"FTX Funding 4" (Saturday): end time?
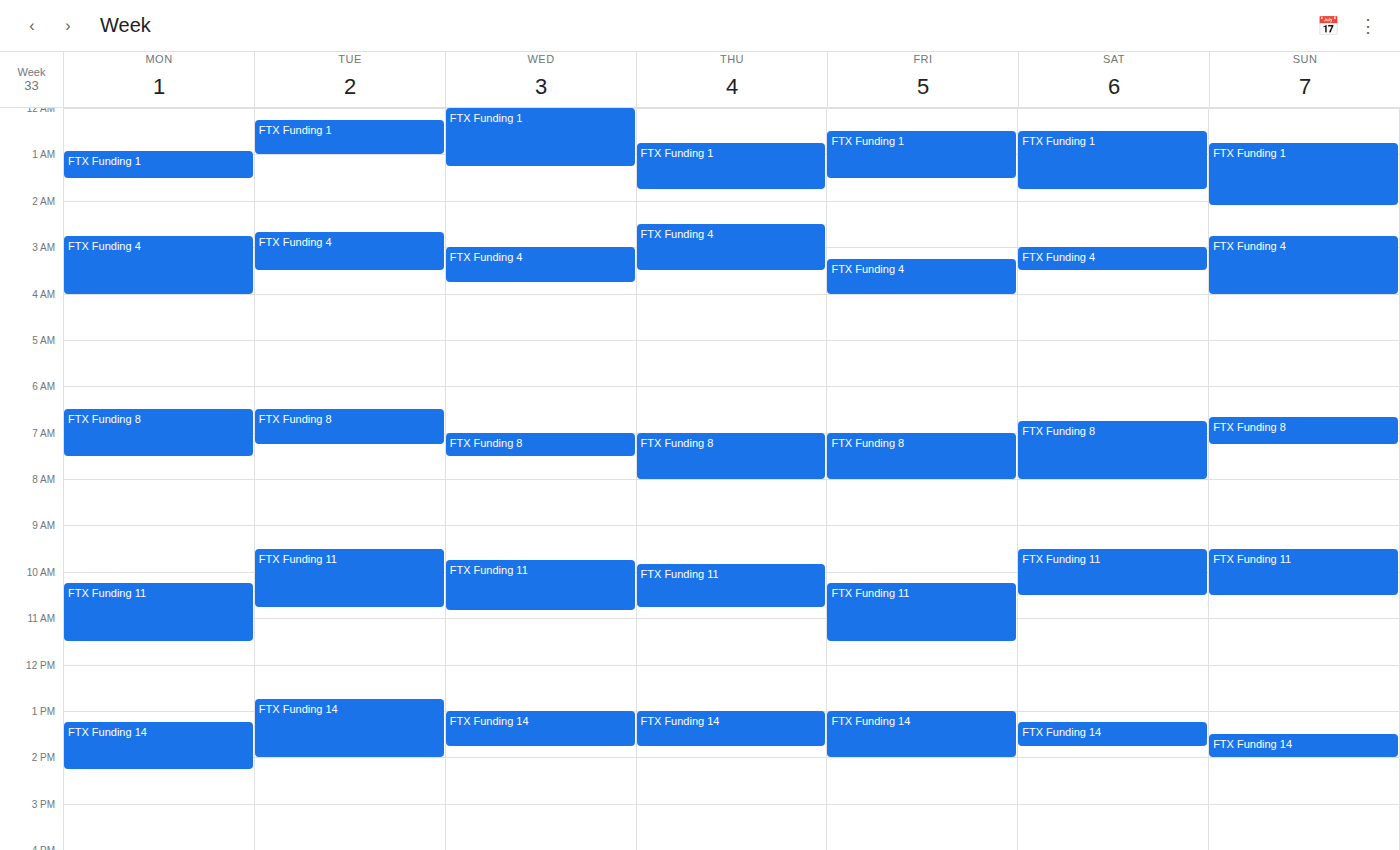
3:30 AM